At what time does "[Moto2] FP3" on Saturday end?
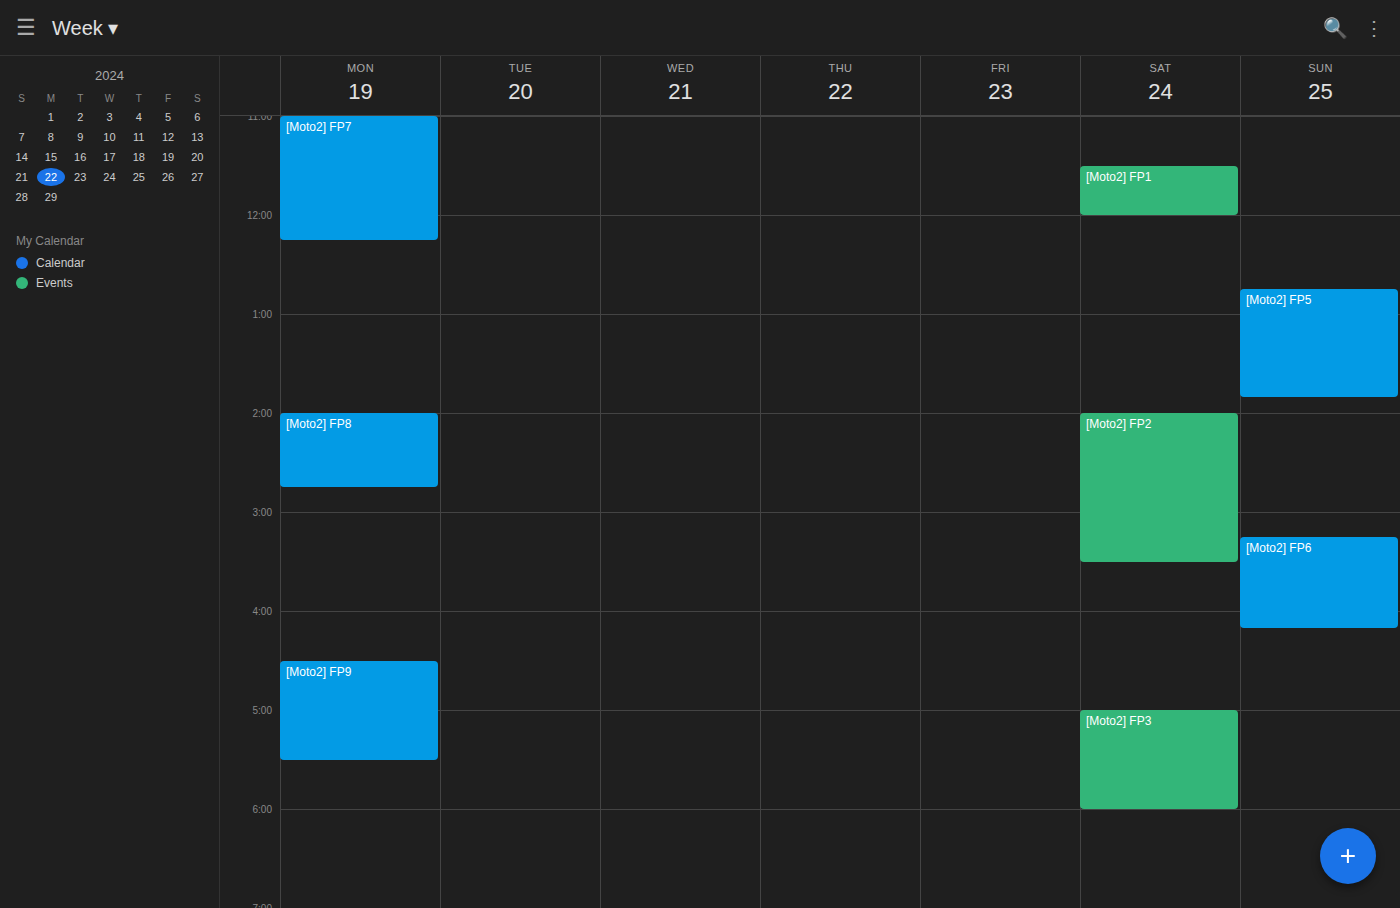
6:00 PM